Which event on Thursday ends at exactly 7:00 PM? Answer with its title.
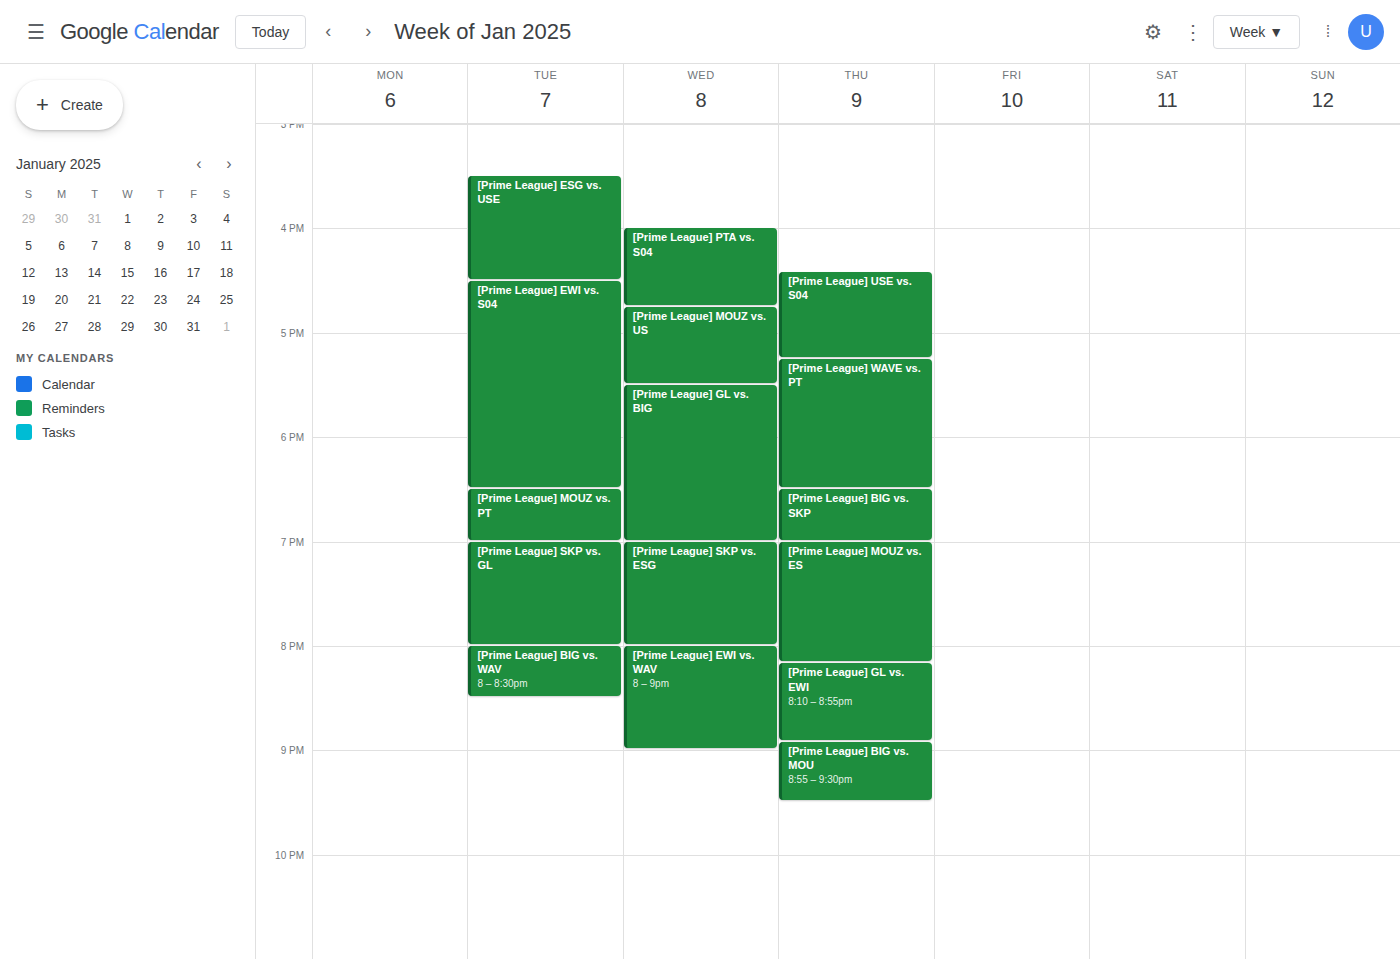
"[Prime League] BIG vs. SKP"